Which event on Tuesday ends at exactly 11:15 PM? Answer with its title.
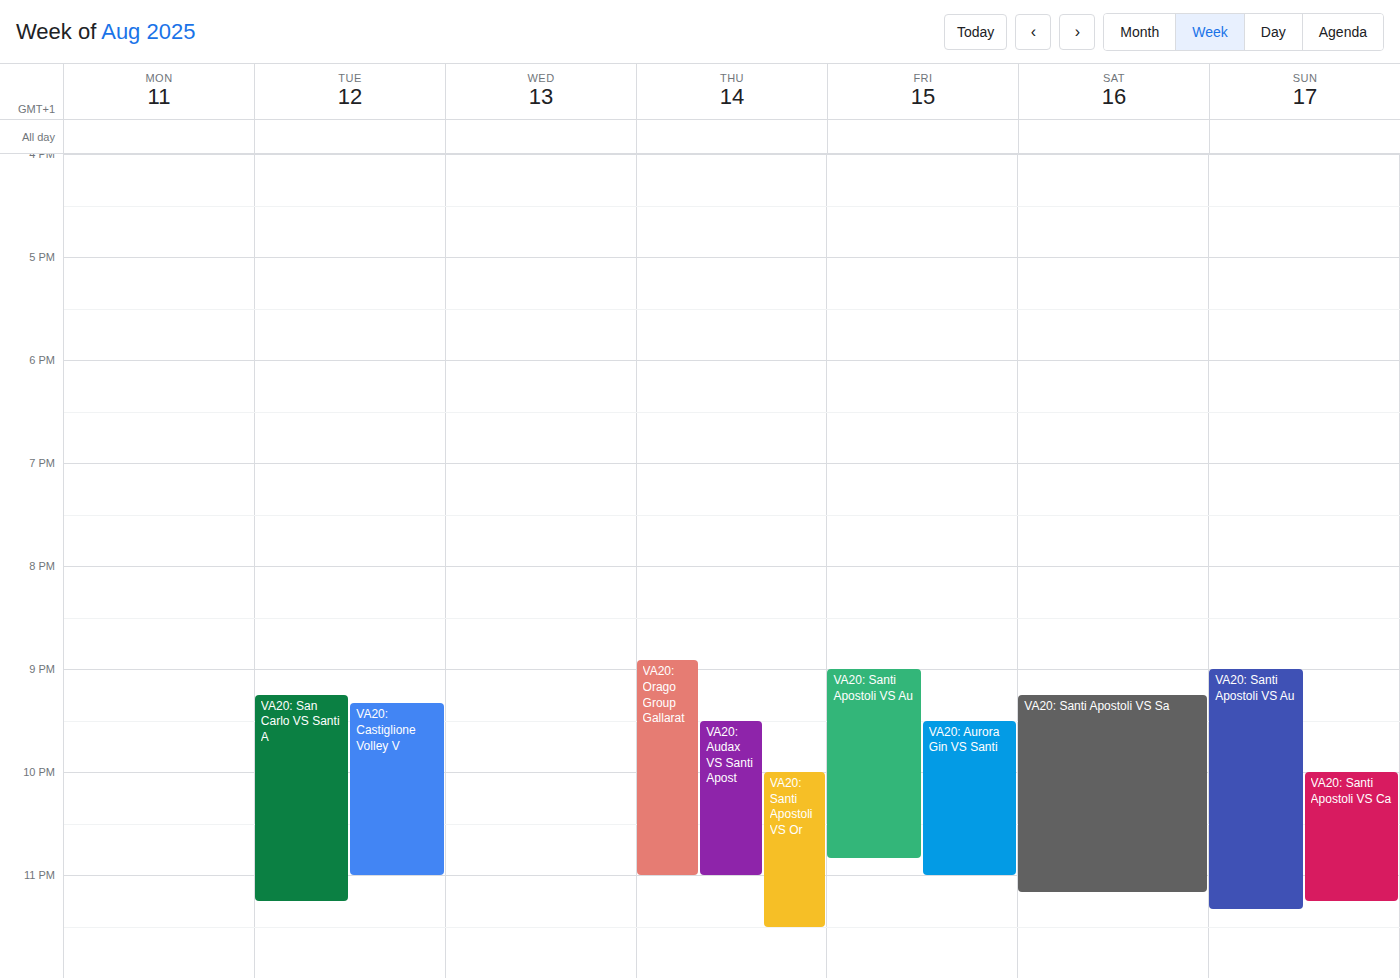
"VA20: San Carlo VS Santi A"